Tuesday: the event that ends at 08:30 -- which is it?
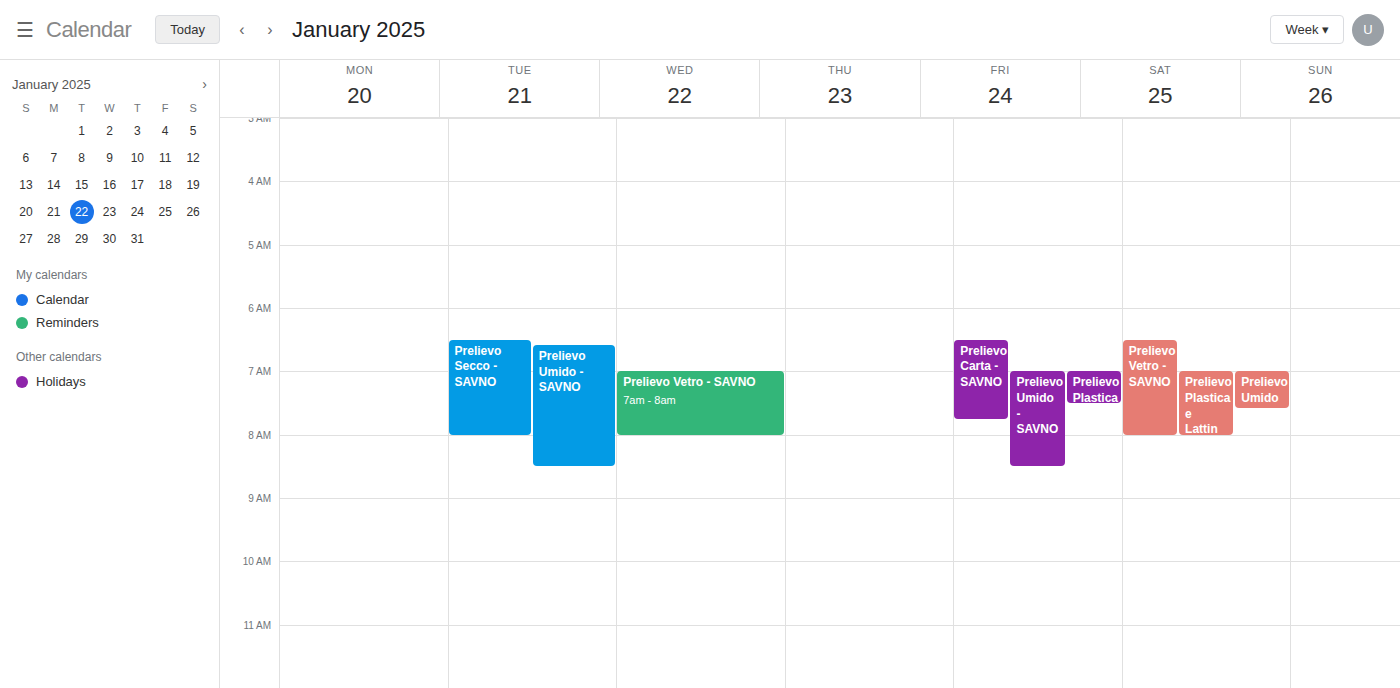
"Prelievo Umido - SAVNO"